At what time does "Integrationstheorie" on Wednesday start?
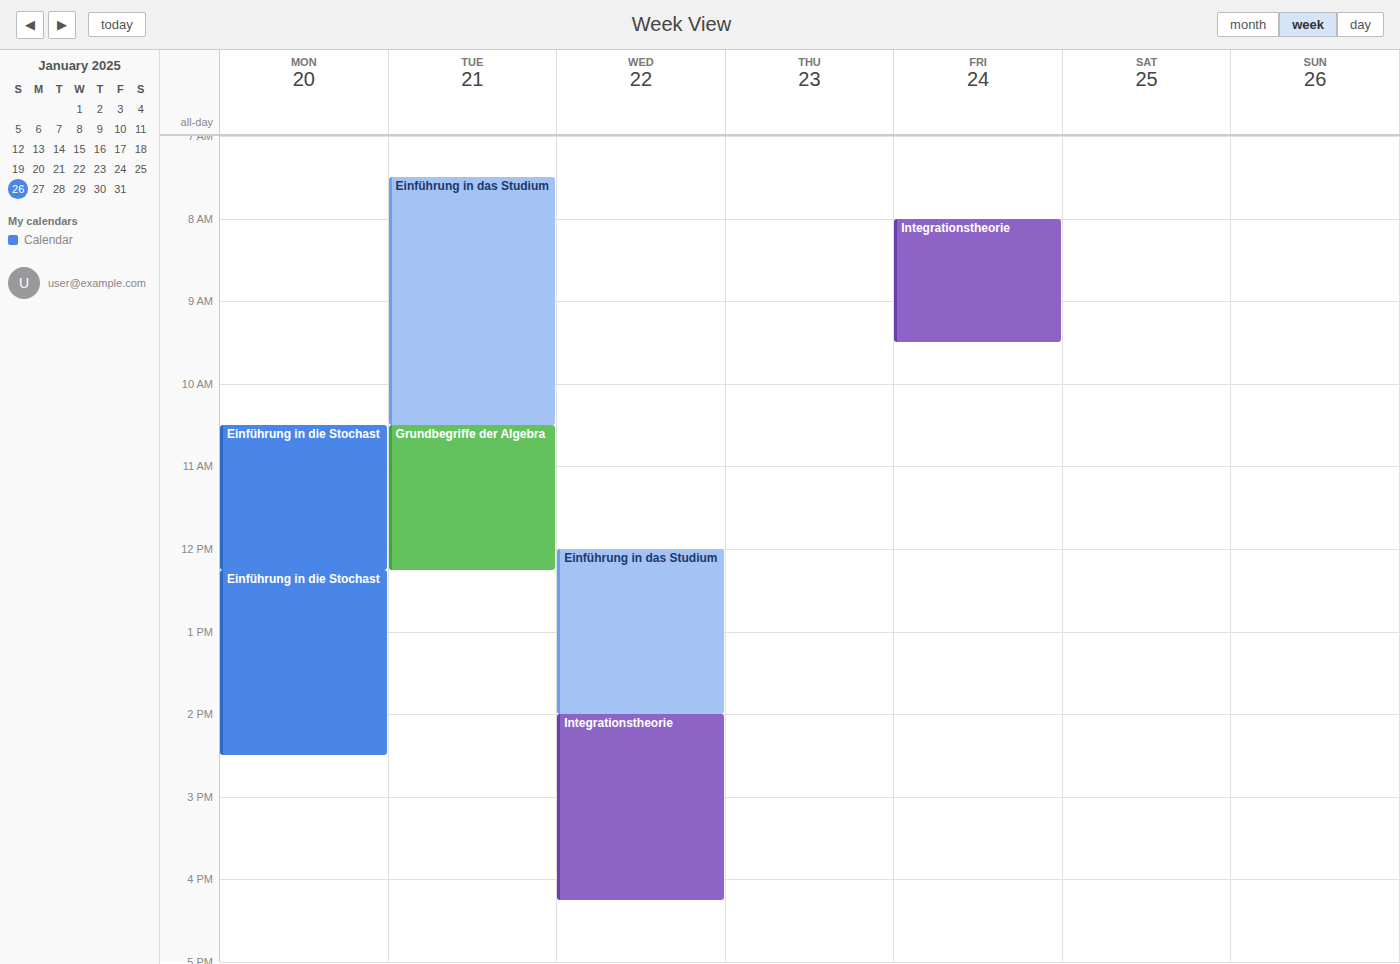
2:00 PM